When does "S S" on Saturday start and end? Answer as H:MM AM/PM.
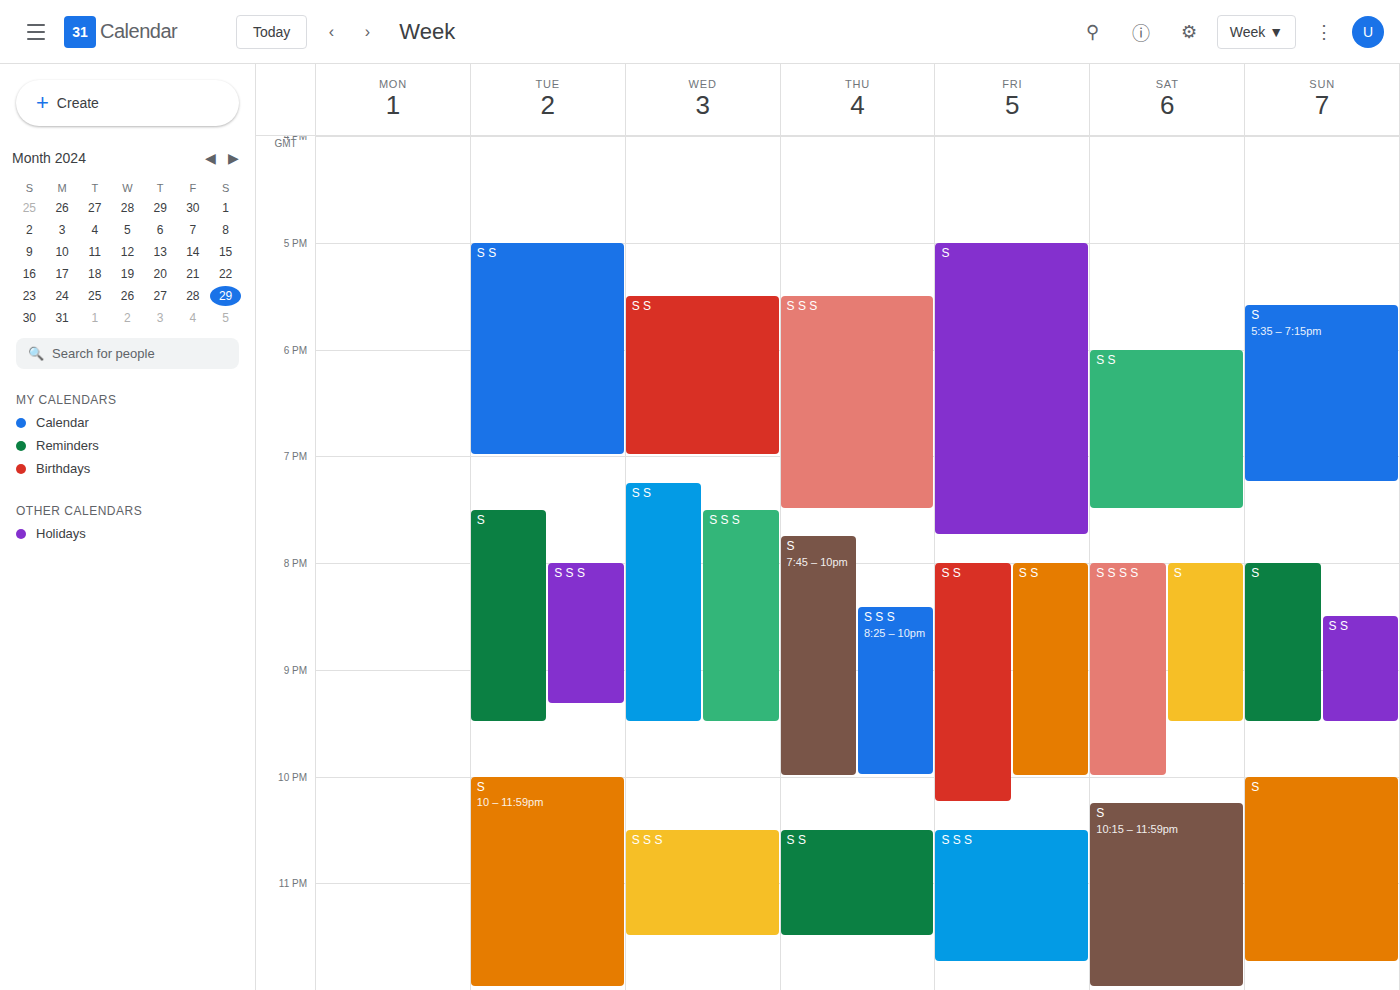
6:00 PM to 7:30 PM